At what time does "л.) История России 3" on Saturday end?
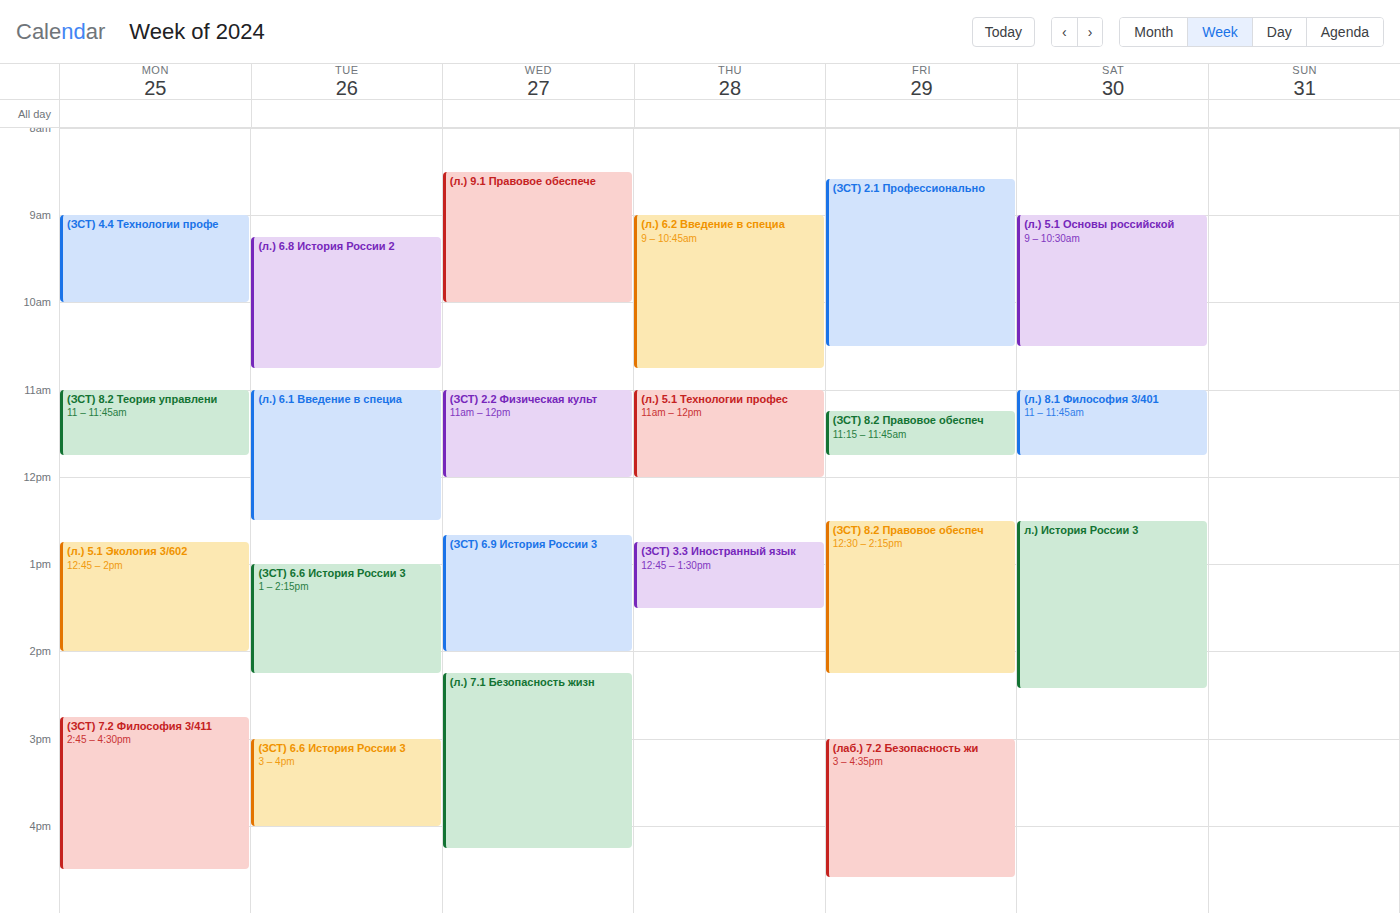
2:25 PM